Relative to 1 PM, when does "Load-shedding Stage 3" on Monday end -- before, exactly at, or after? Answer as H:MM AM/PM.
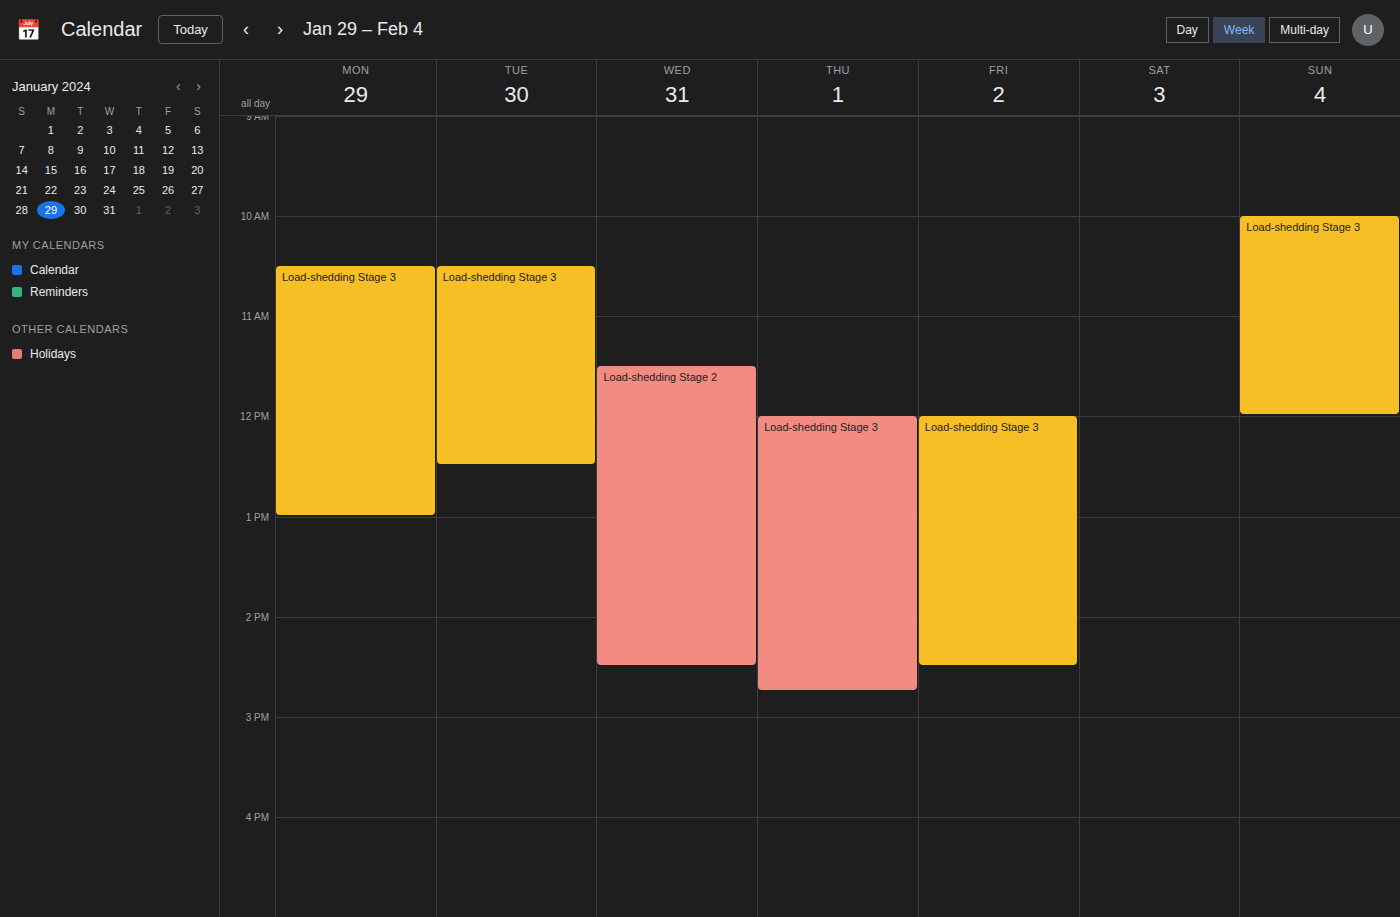
1:00 PM -- exactly at 1 PM, on the 1 PM line.